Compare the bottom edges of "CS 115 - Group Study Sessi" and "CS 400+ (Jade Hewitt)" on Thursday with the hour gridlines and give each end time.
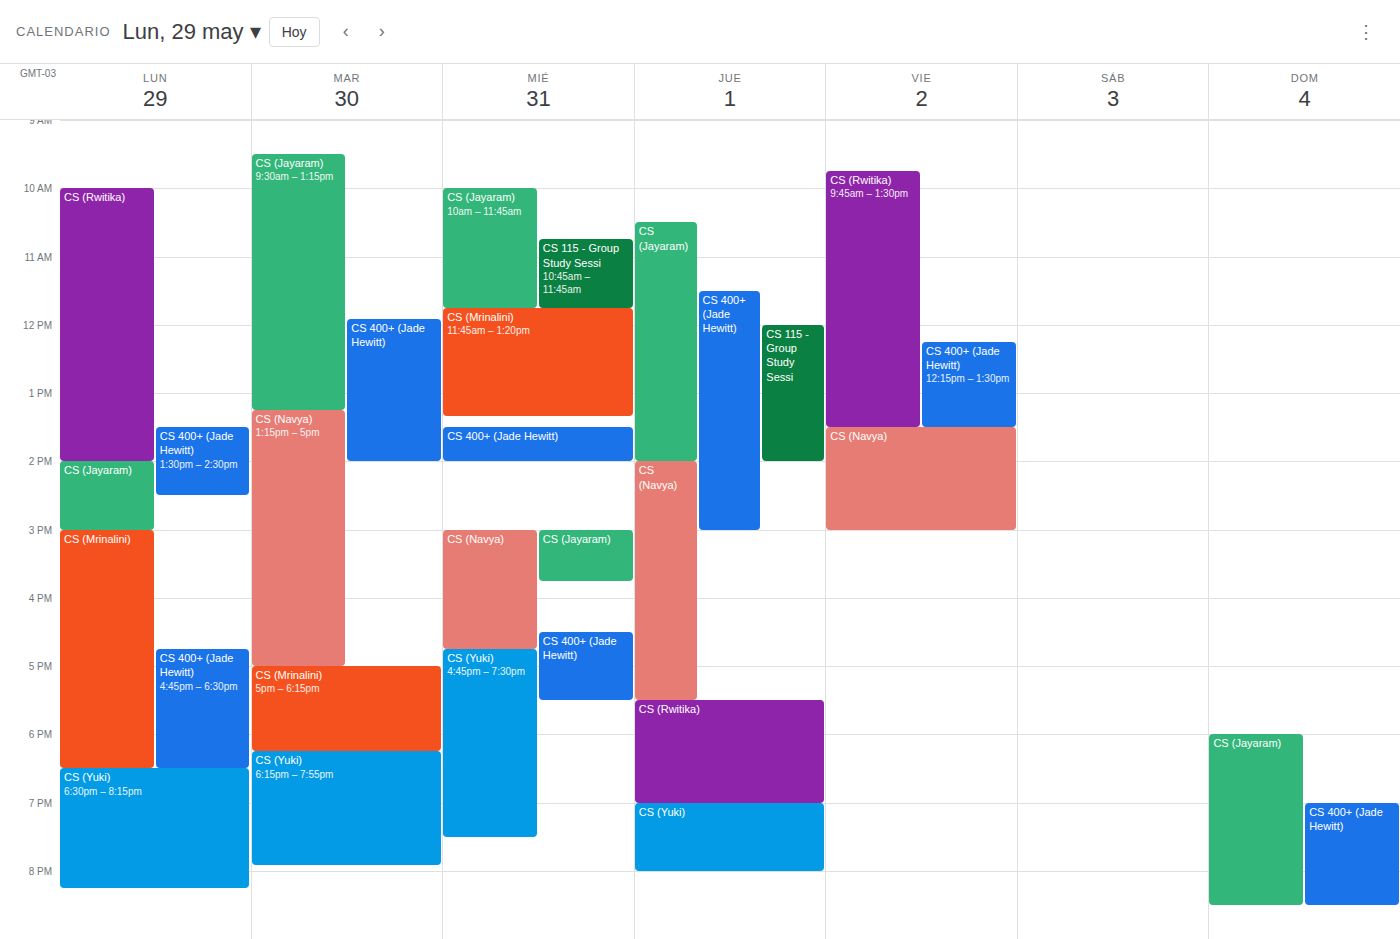
"CS 115 - Group Study Sessi": 2:00 PM, exactly on the 2 PM line. "CS 400+ (Jade Hewitt)": 3:00 PM, exactly on the 3 PM line.